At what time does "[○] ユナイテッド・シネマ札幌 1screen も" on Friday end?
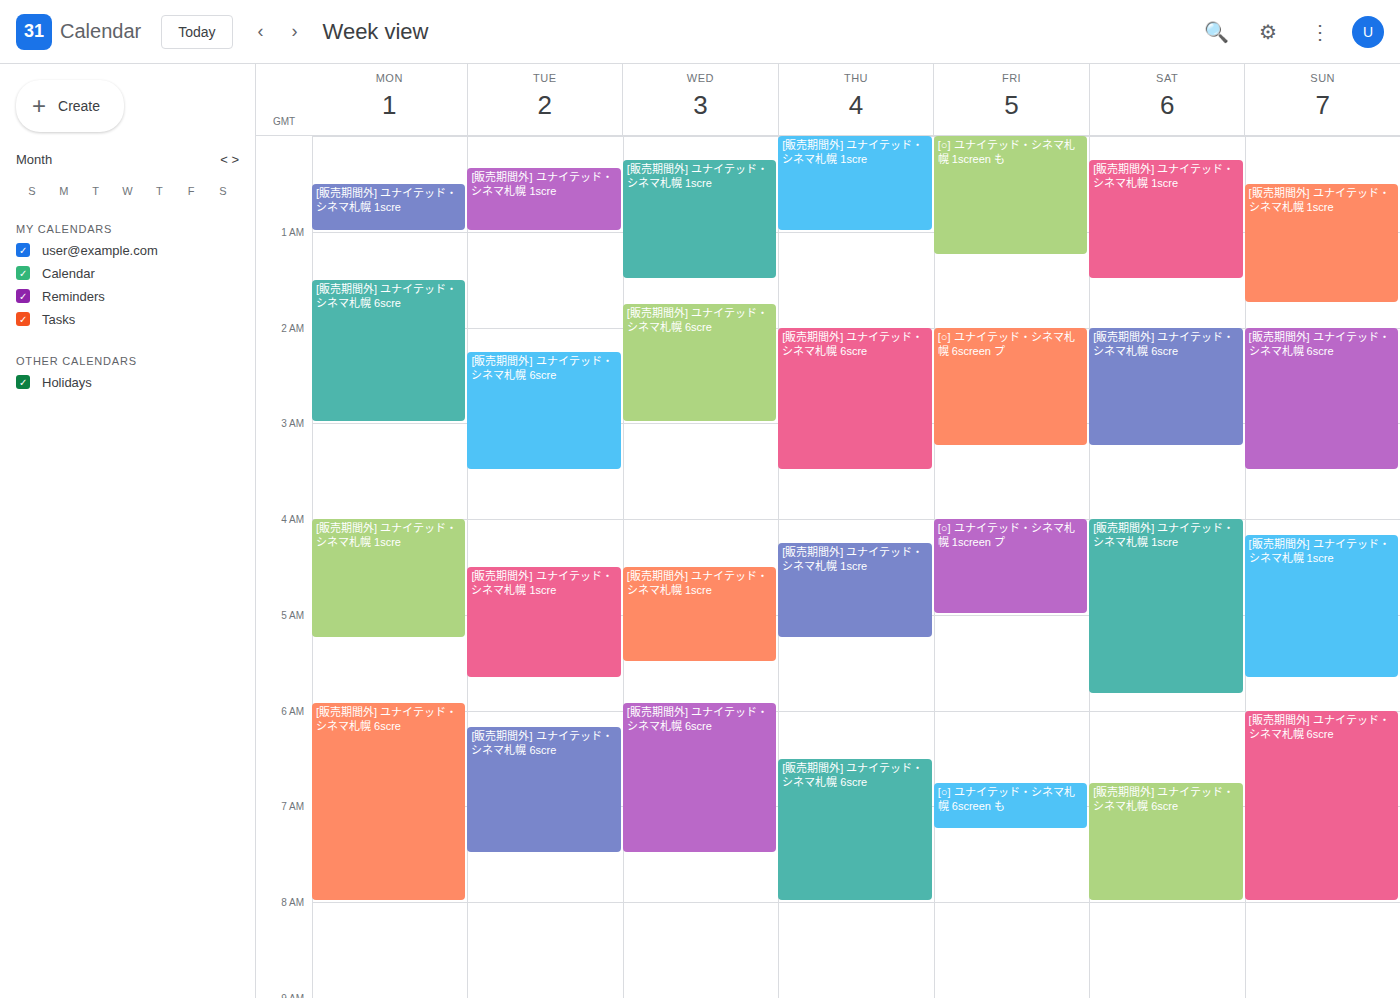
1:15 AM